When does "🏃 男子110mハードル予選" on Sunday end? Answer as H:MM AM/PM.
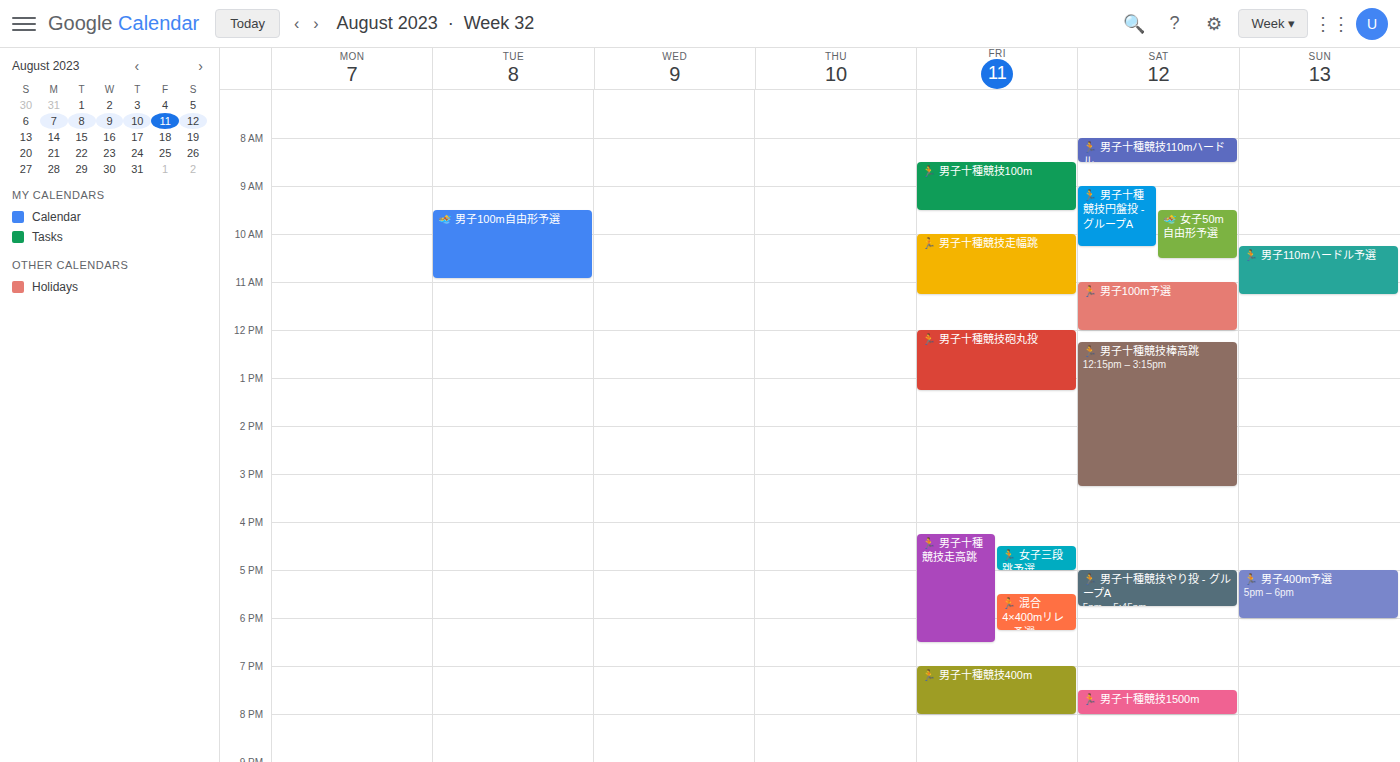
11:15 AM